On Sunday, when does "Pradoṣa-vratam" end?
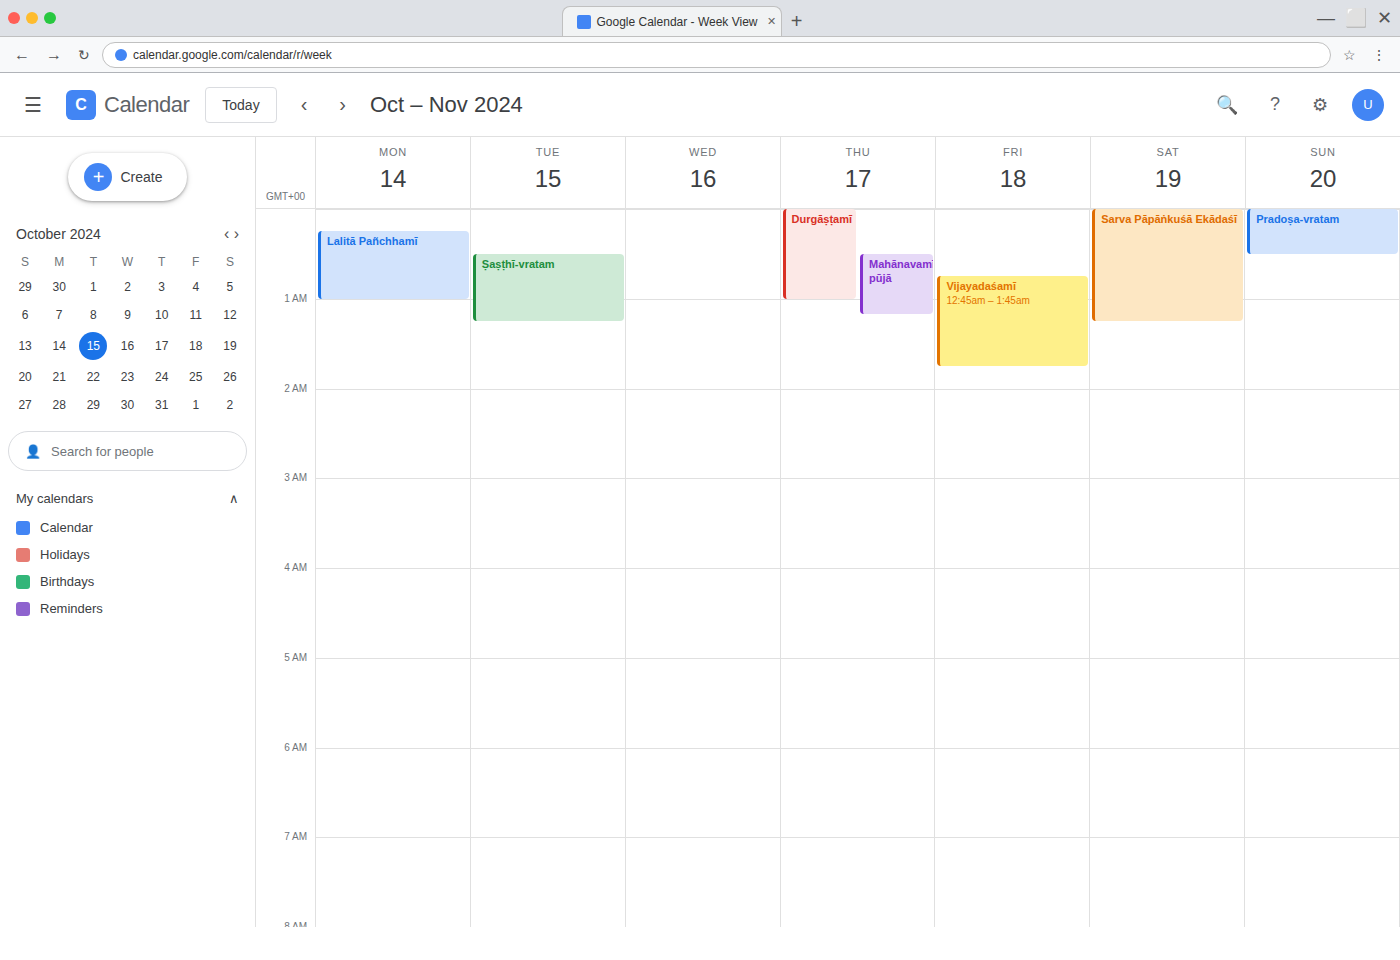
12:30 AM